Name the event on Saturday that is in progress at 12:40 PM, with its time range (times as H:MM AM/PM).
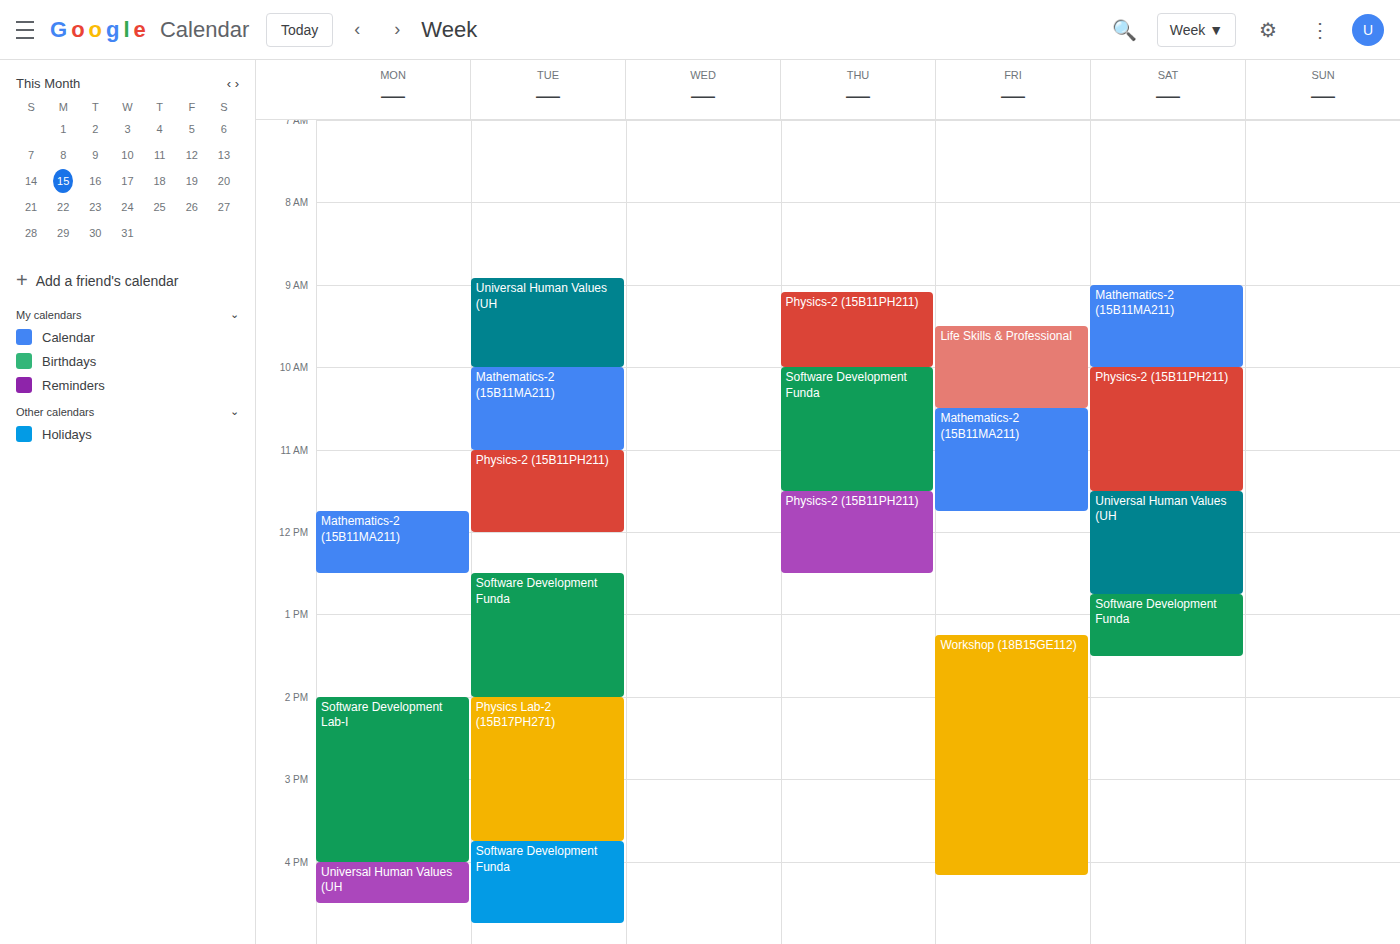
"Universal Human Values (UH", 11:30 AM to 12:45 PM